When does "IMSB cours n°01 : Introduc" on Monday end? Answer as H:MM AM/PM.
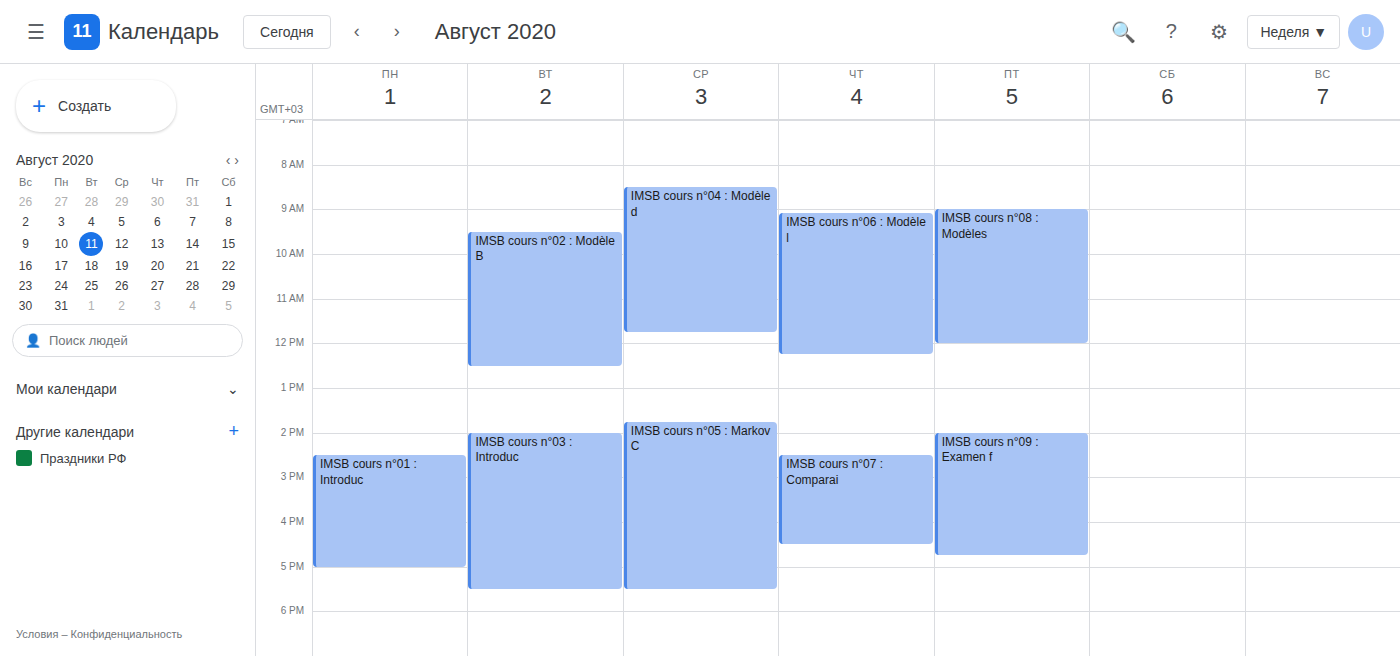
5:00 PM